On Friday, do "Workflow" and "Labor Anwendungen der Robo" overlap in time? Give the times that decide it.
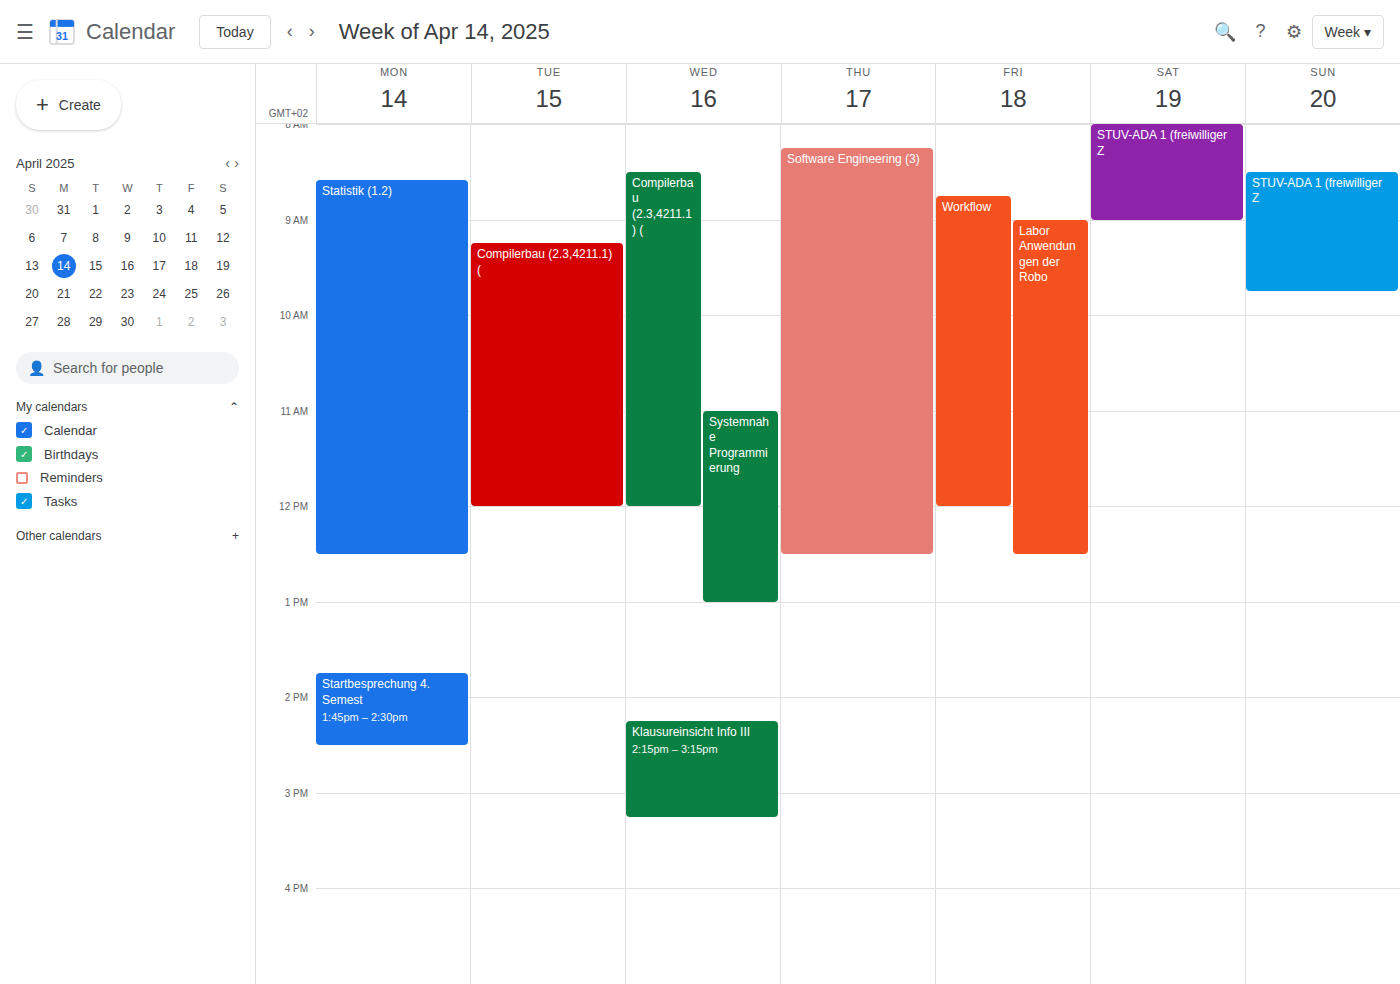
"Labor Anwendungen der Robo" starts at 9:00 AM, before "Workflow" ends at 12:00 PM -- they overlap.